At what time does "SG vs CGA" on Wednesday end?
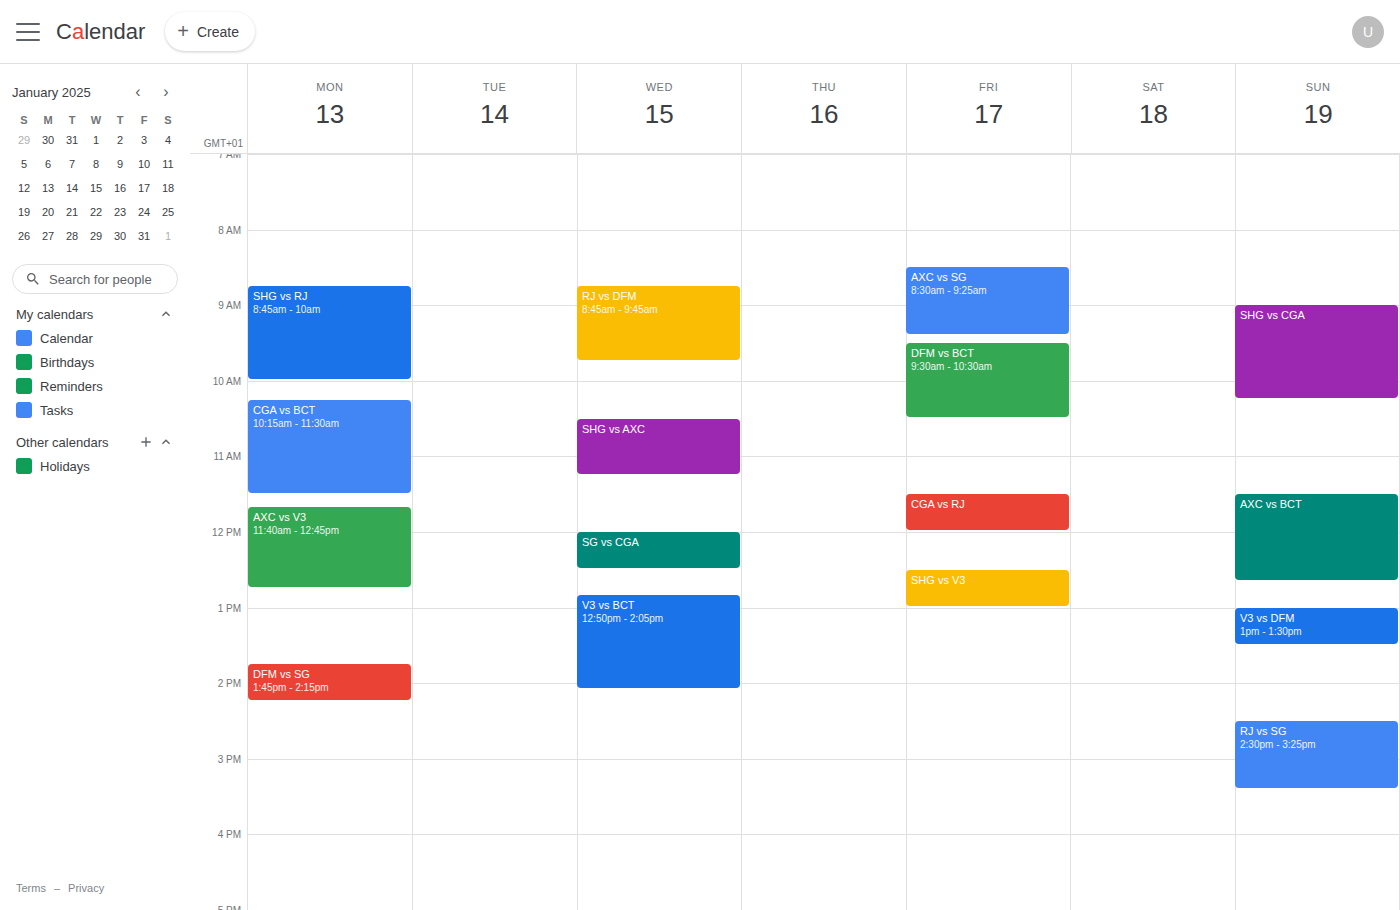
12:30 PM